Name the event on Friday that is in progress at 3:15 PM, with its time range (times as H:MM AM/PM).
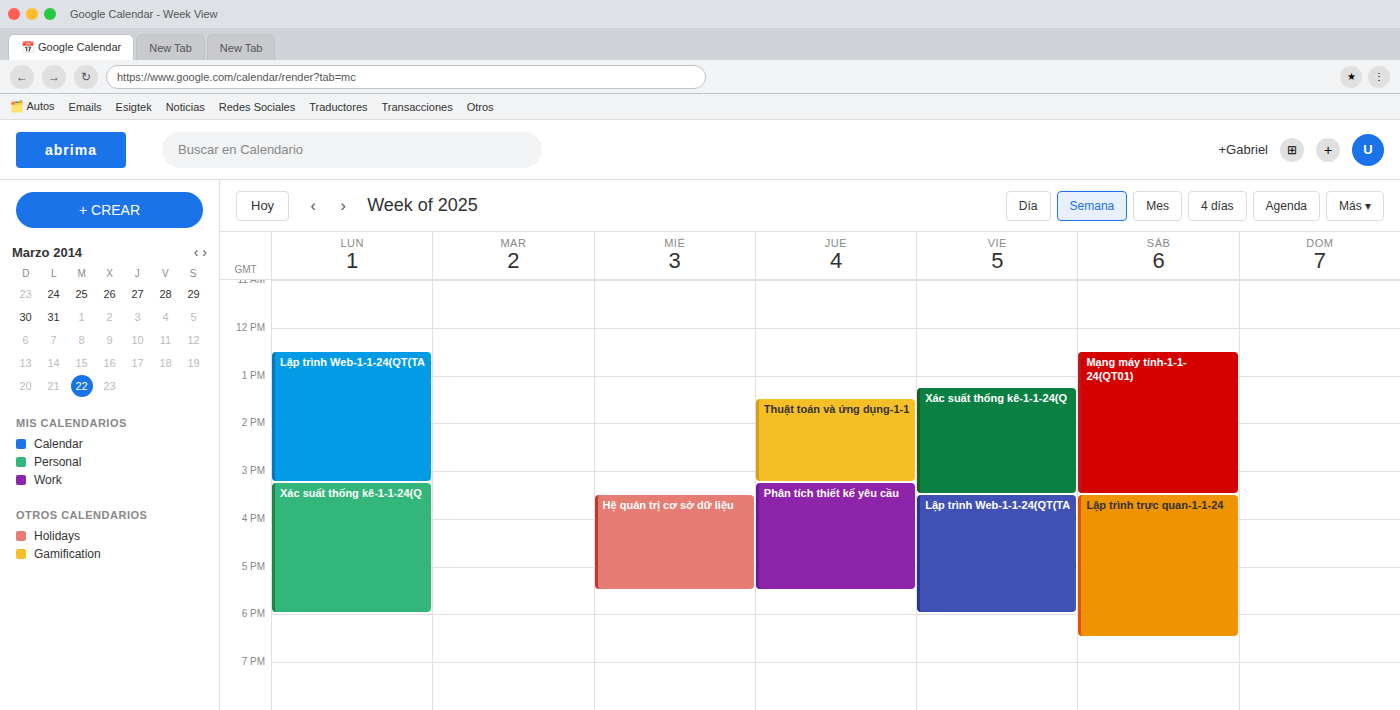
"Xác suất thống kê-1-1-24(Q", 1:15 PM to 3:30 PM